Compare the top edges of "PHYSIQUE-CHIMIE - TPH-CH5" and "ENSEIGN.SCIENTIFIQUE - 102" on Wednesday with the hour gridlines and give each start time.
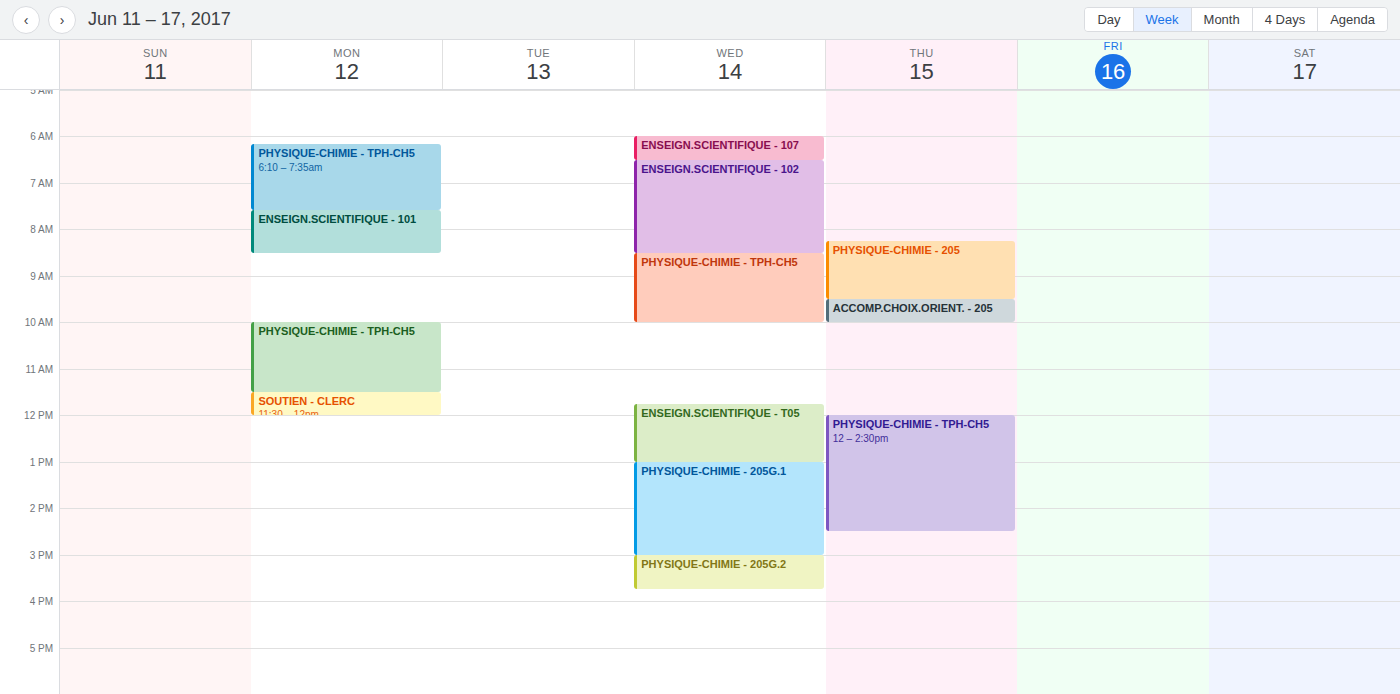
"PHYSIQUE-CHIMIE - TPH-CH5": 8:30 AM, halfway between the 8 AM and 9 AM lines. "ENSEIGN.SCIENTIFIQUE - 102": 6:30 AM, halfway between the 6 AM and 7 AM lines.